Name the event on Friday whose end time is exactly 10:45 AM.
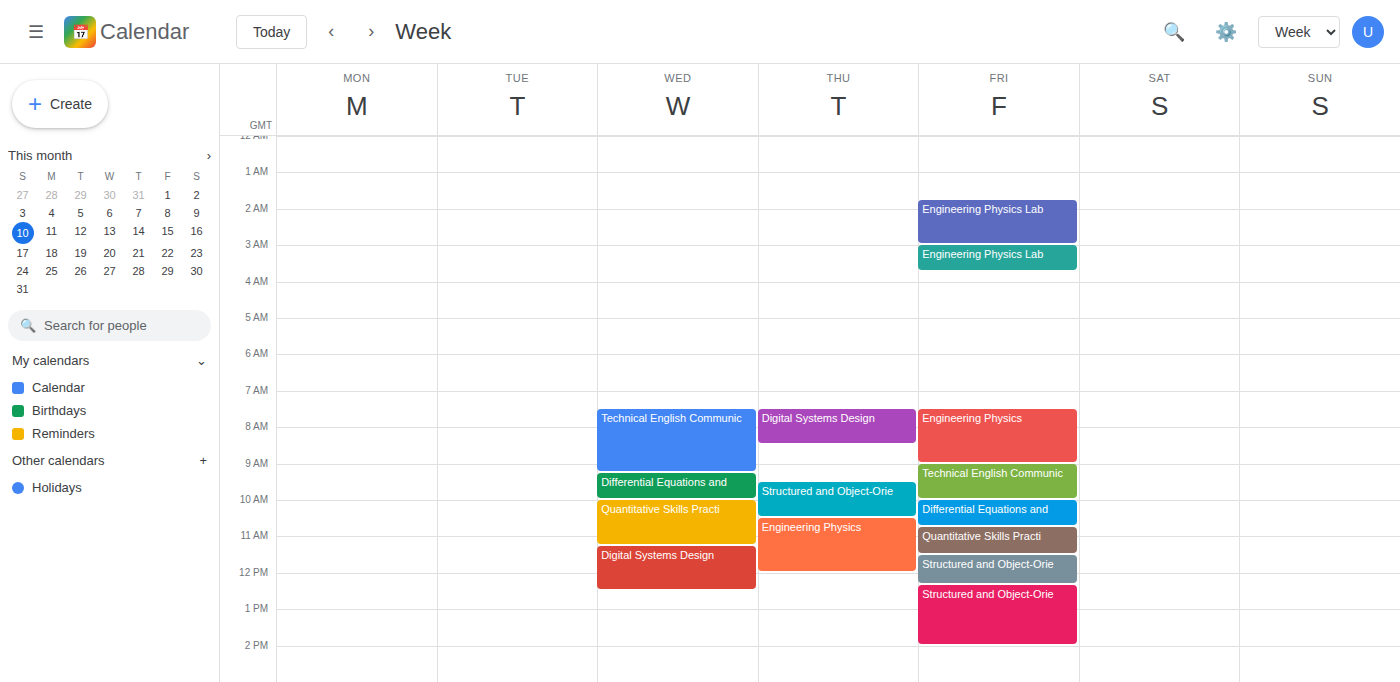
"Differential Equations and"